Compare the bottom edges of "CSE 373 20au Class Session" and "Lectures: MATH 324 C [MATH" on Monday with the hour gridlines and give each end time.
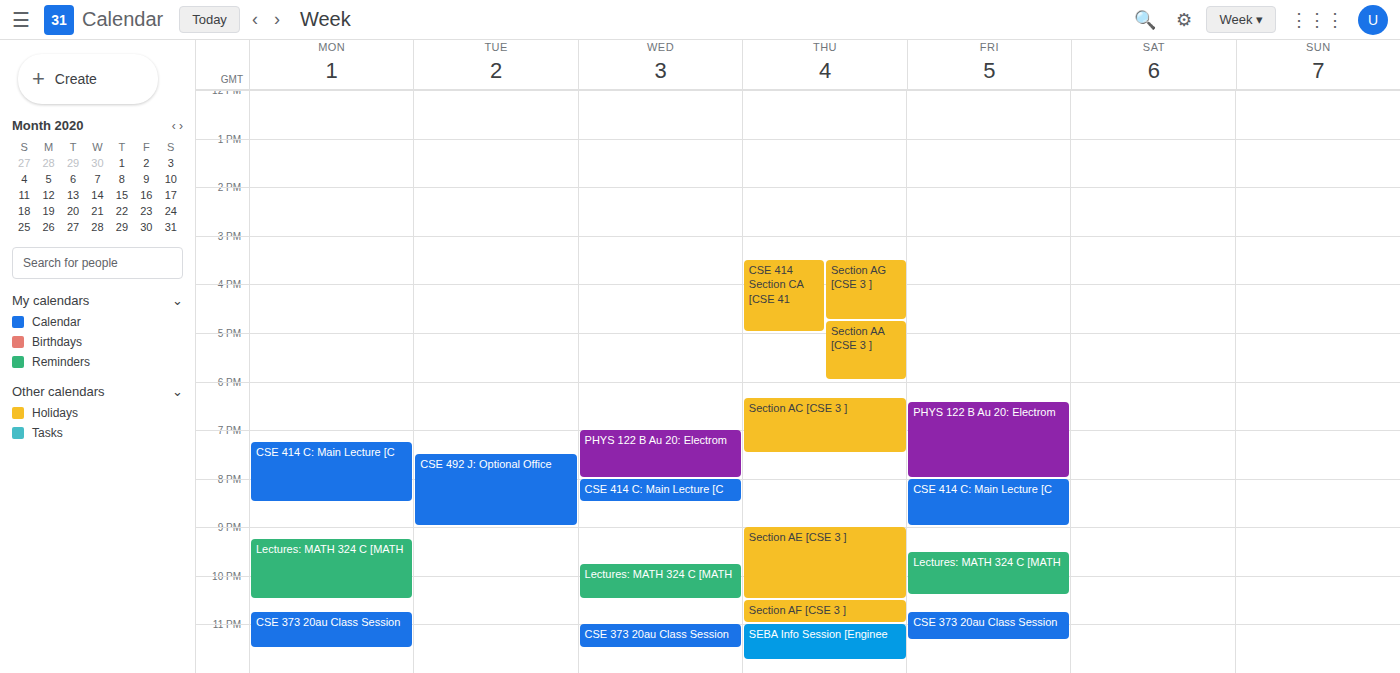
"CSE 373 20au Class Session": 11:30 PM, halfway between the 11 PM and 12 AM lines. "Lectures: MATH 324 C [MATH": 10:30 PM, halfway between the 10 PM and 11 PM lines.